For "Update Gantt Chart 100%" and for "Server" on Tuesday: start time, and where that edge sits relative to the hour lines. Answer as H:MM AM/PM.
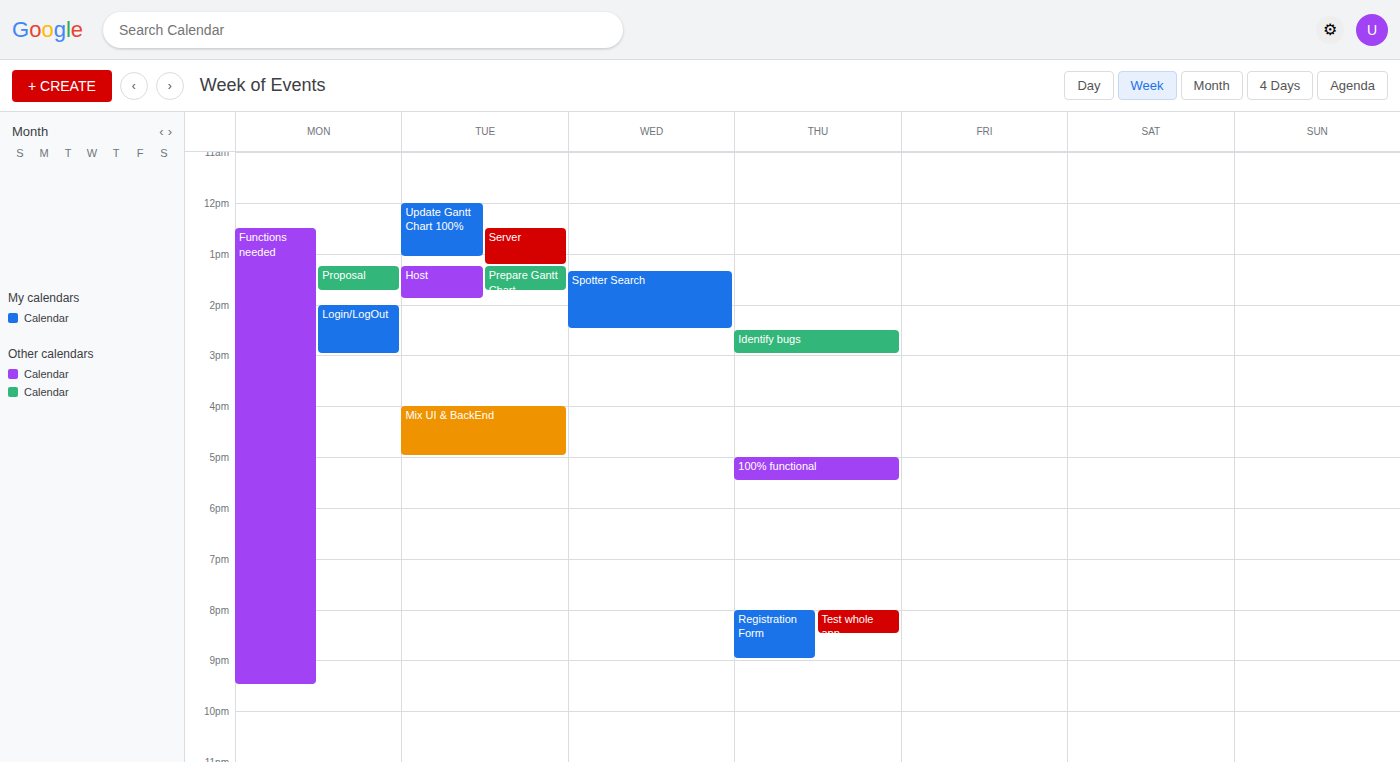
"Update Gantt Chart 100%": 12:00 PM, exactly on the 12 PM line. "Server": 12:30 PM, halfway between the 12 PM and 1 PM lines.